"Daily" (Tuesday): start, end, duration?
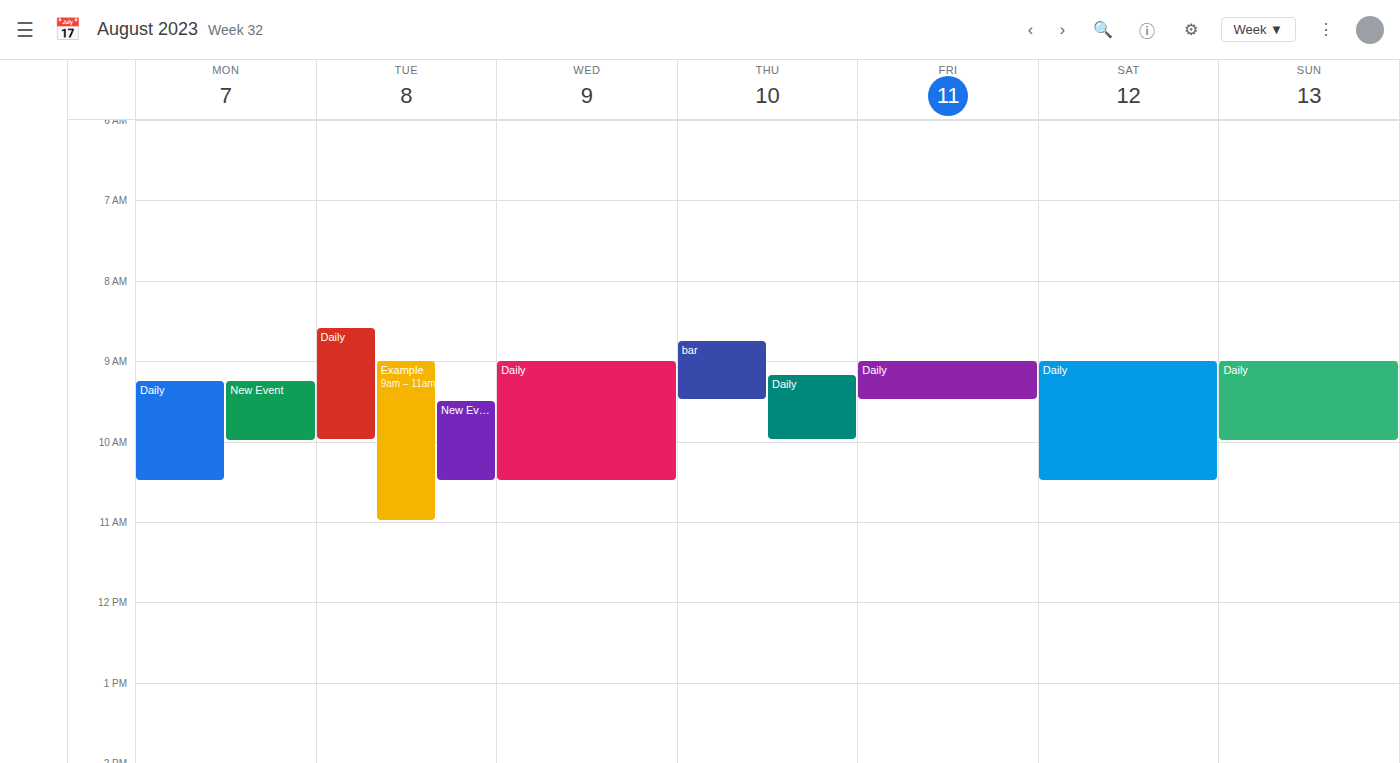
8:35 AM to 10:00 AM, 1 hour 25 minutes